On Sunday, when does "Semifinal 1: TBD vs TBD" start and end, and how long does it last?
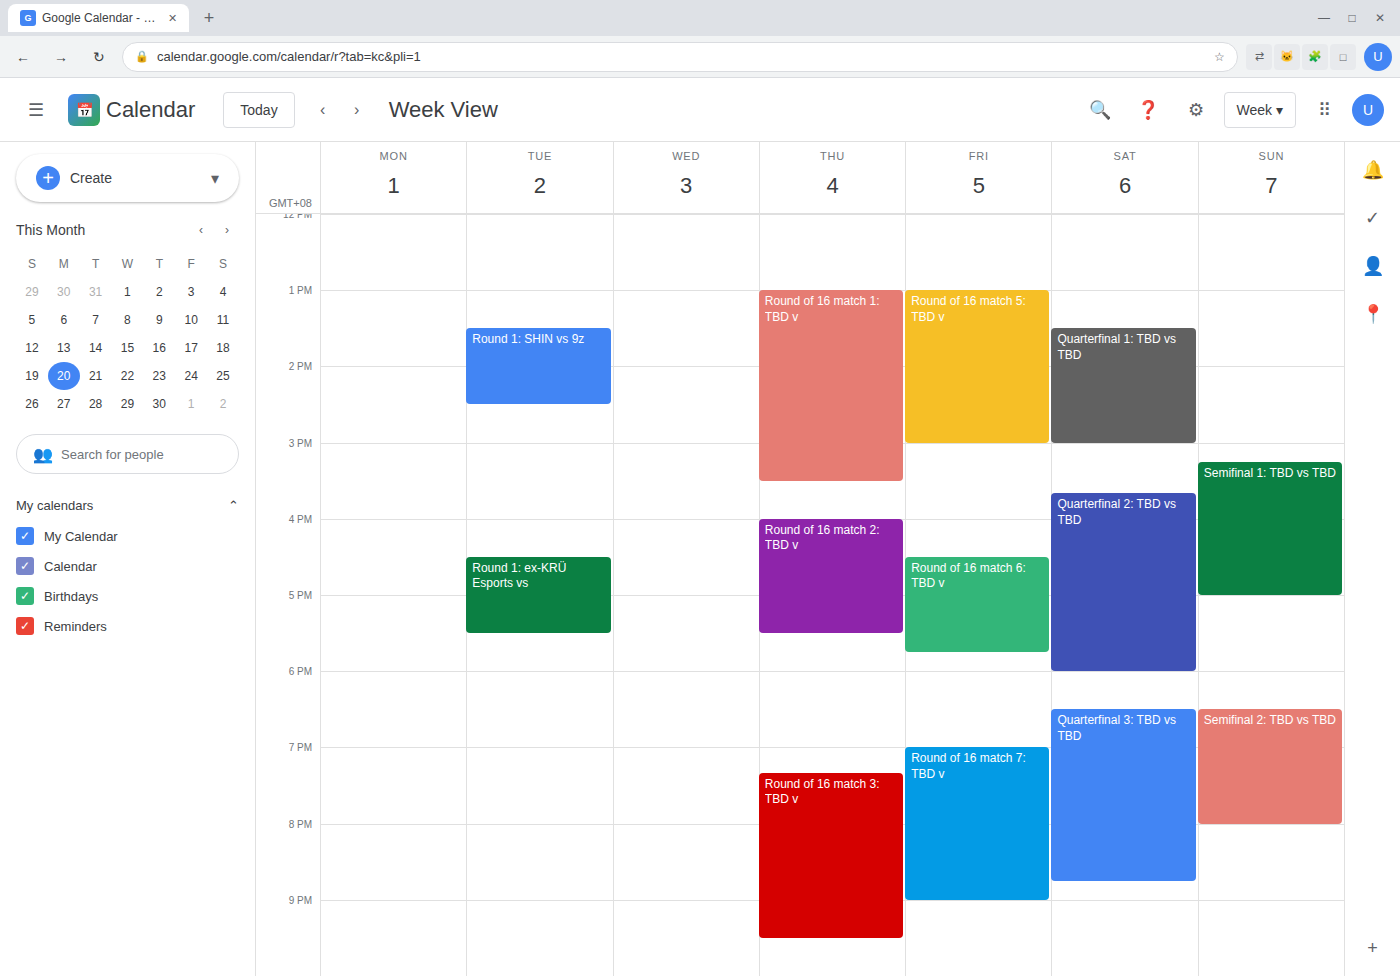
3:15 PM to 5:00 PM, 1 hour 45 minutes